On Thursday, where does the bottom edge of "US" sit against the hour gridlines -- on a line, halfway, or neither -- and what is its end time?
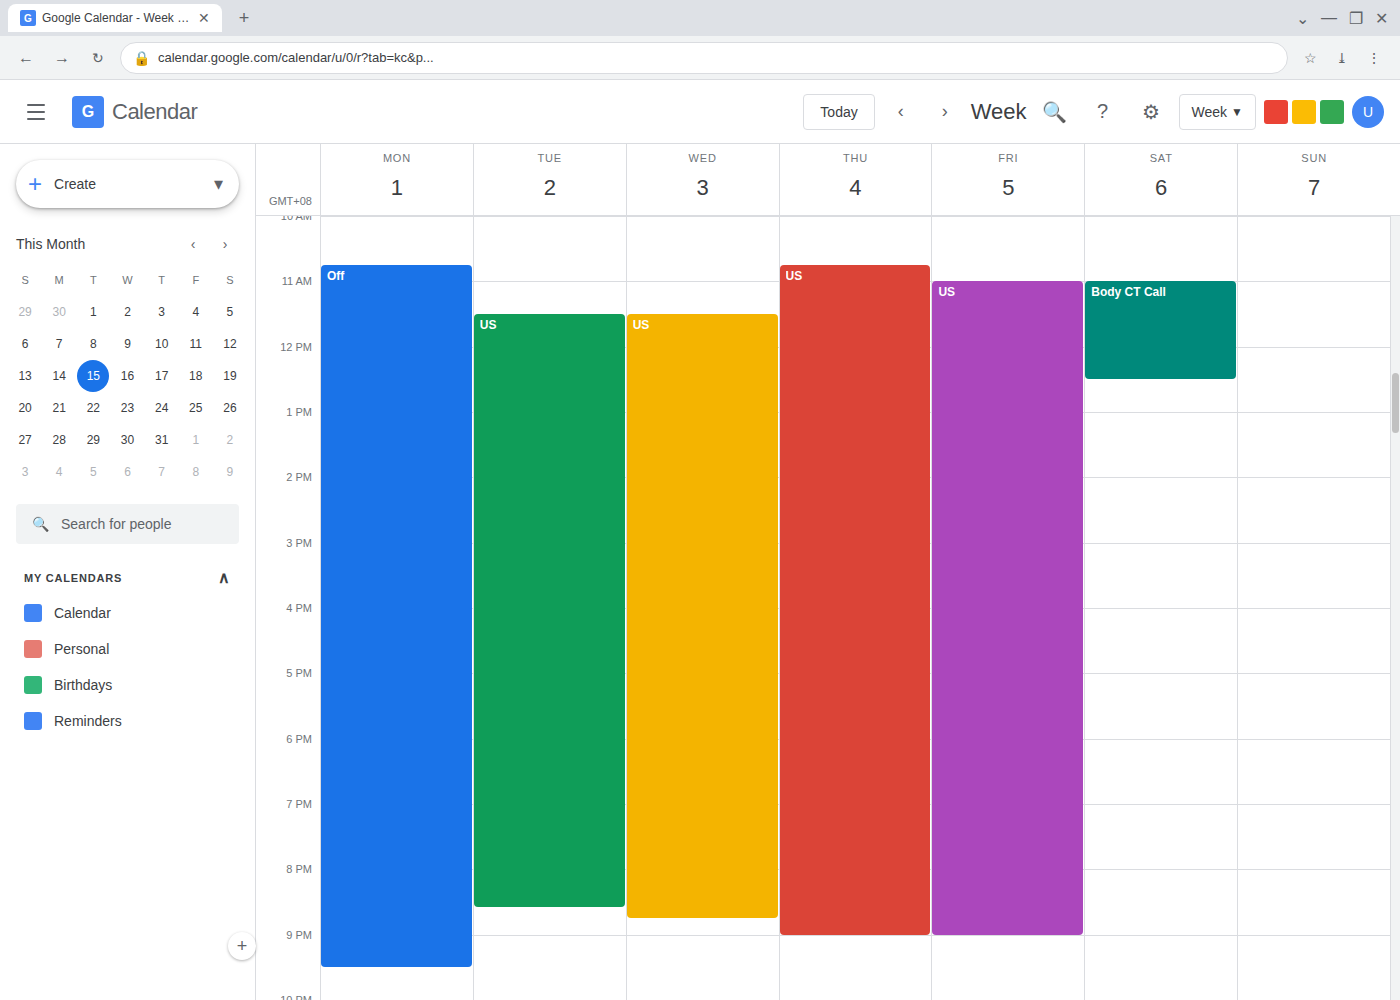
9:00 PM -- exactly on the 9 PM line.